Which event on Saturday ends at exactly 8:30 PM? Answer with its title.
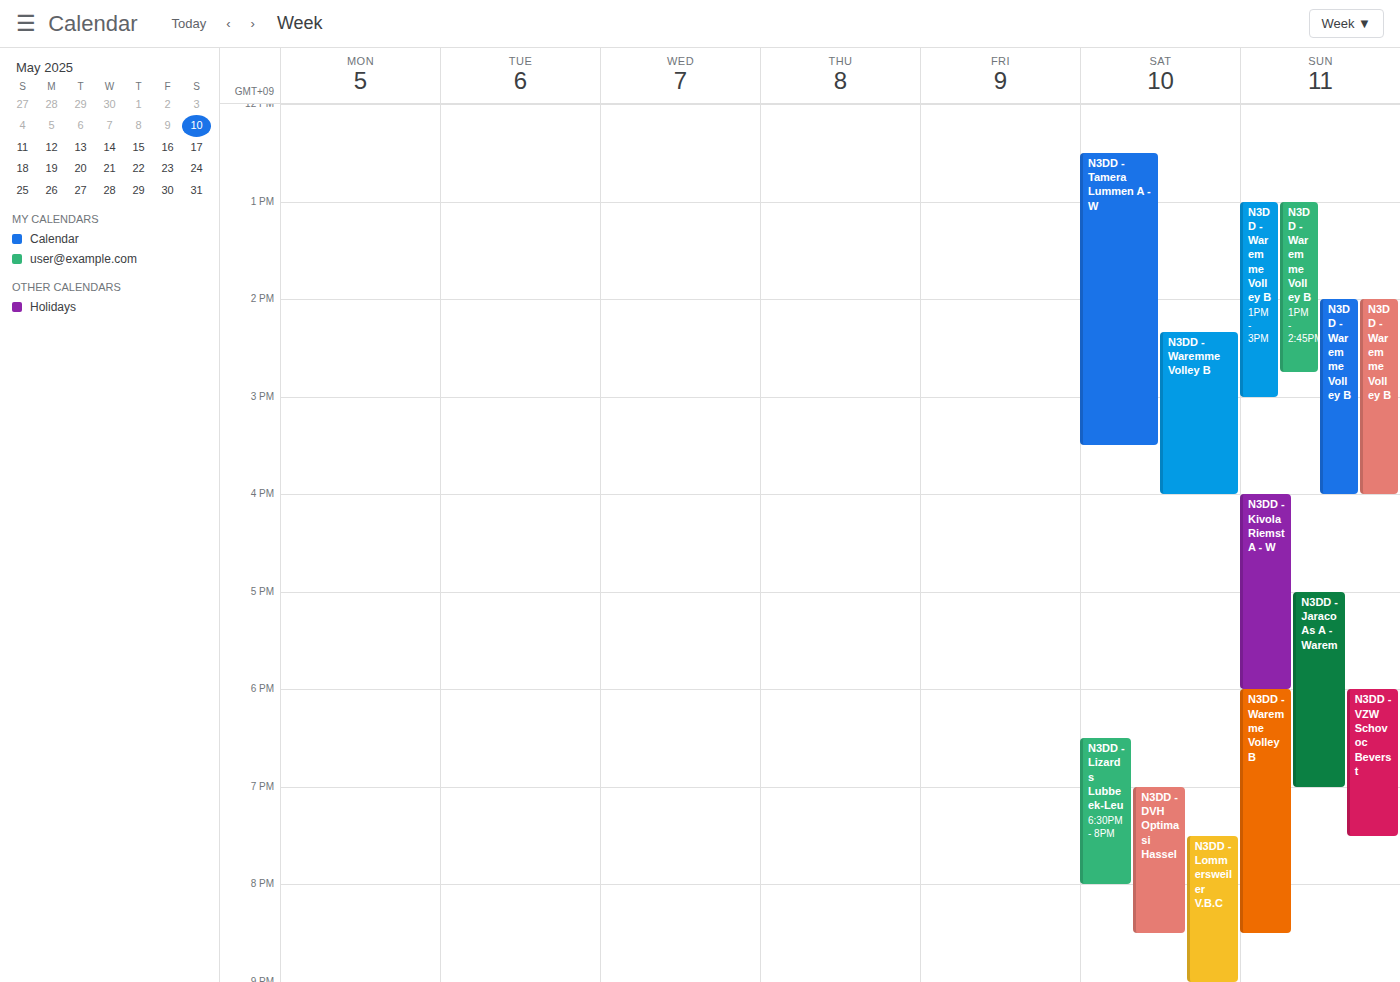
"N3DD - DVH Optimasi Hassel"